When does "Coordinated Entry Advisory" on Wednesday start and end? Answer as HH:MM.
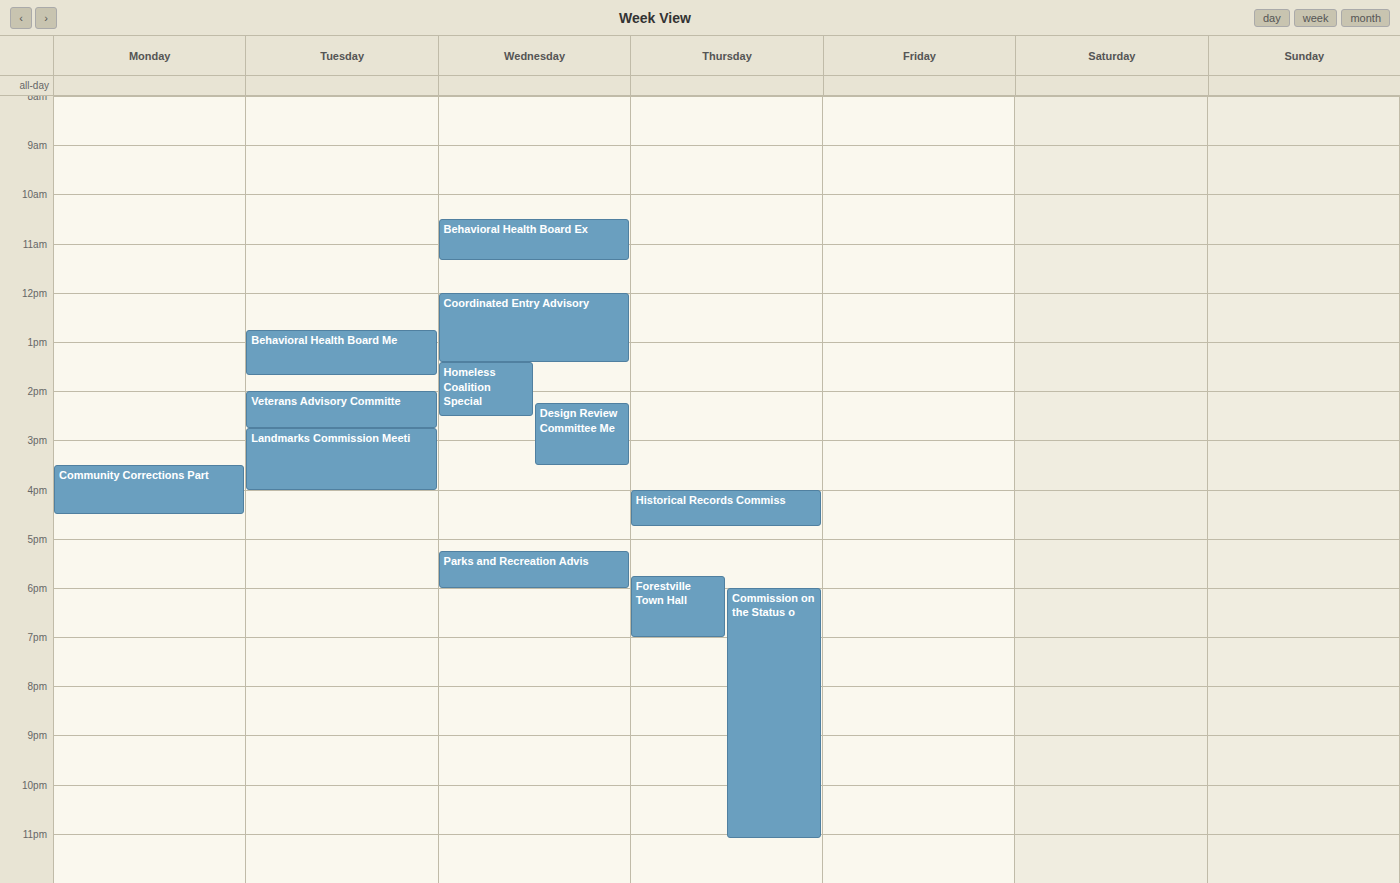
12:00 to 13:25